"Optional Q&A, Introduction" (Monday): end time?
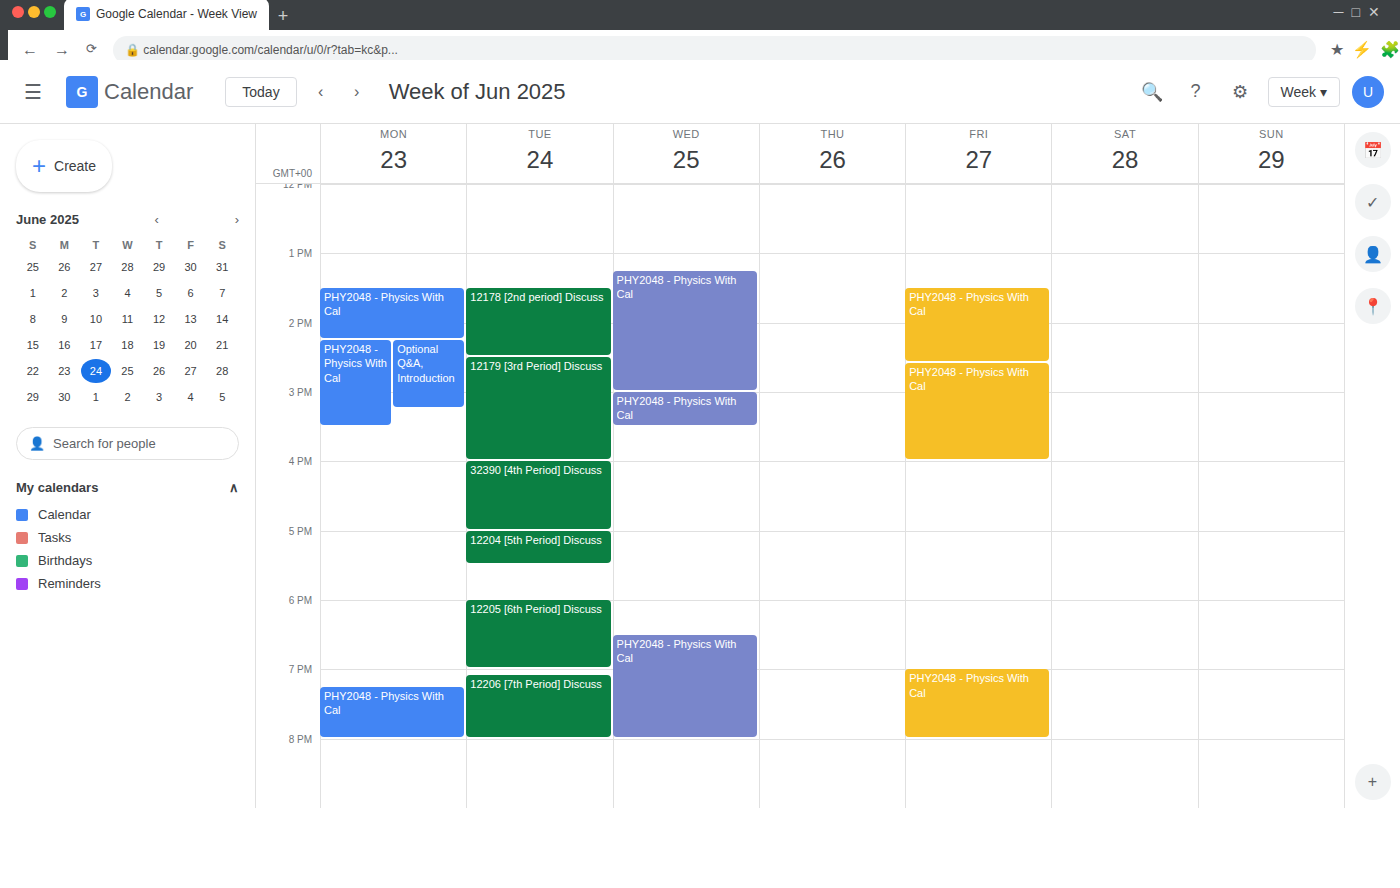
3:15 PM